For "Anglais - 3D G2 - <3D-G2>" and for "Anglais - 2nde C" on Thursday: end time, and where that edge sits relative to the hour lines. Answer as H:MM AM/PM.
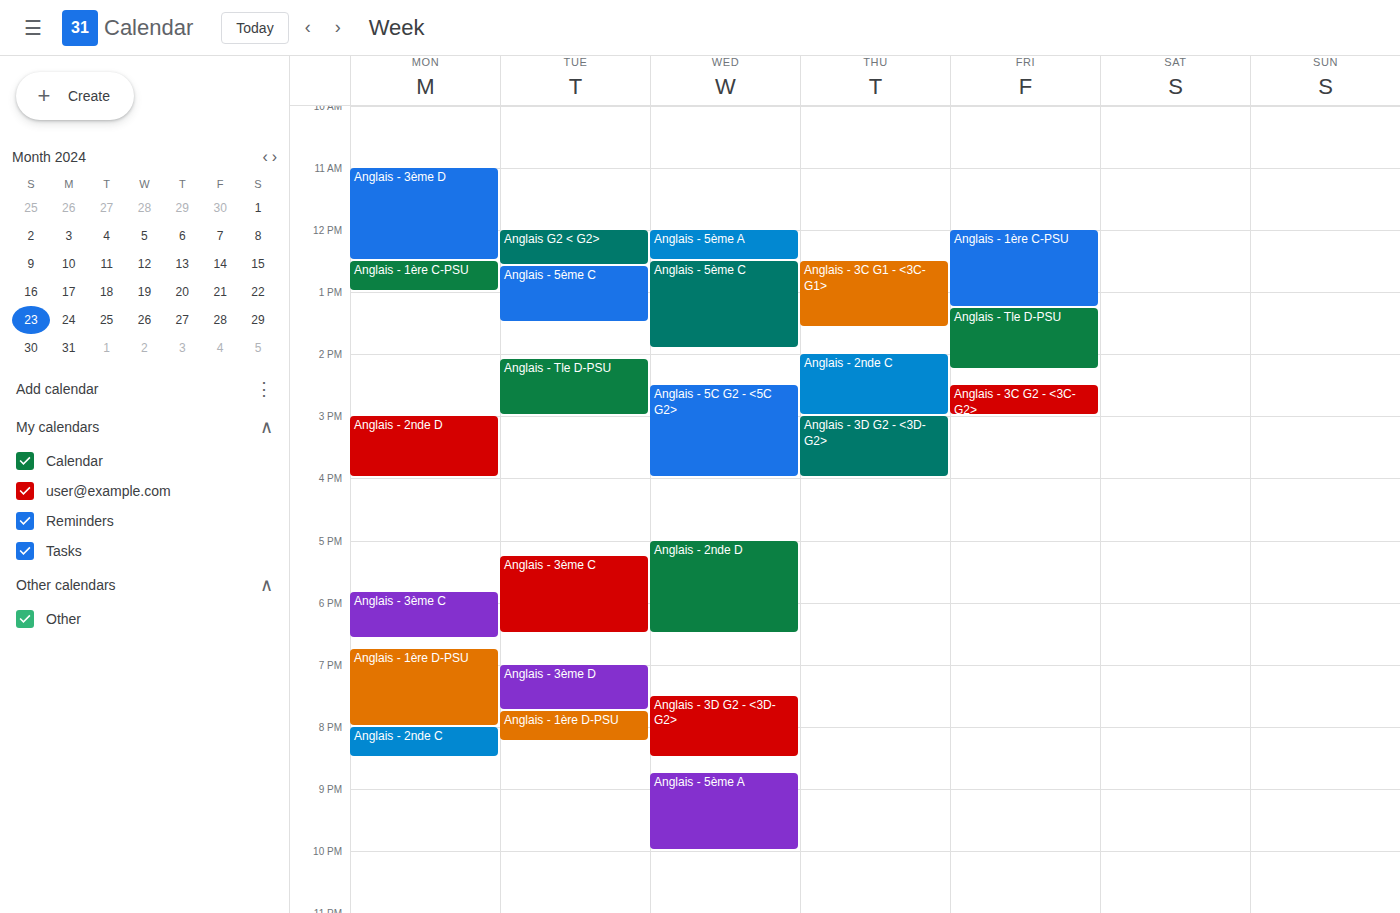
"Anglais - 3D G2 - <3D-G2>": 4:00 PM, exactly on the 4 PM line. "Anglais - 2nde C": 3:00 PM, exactly on the 3 PM line.